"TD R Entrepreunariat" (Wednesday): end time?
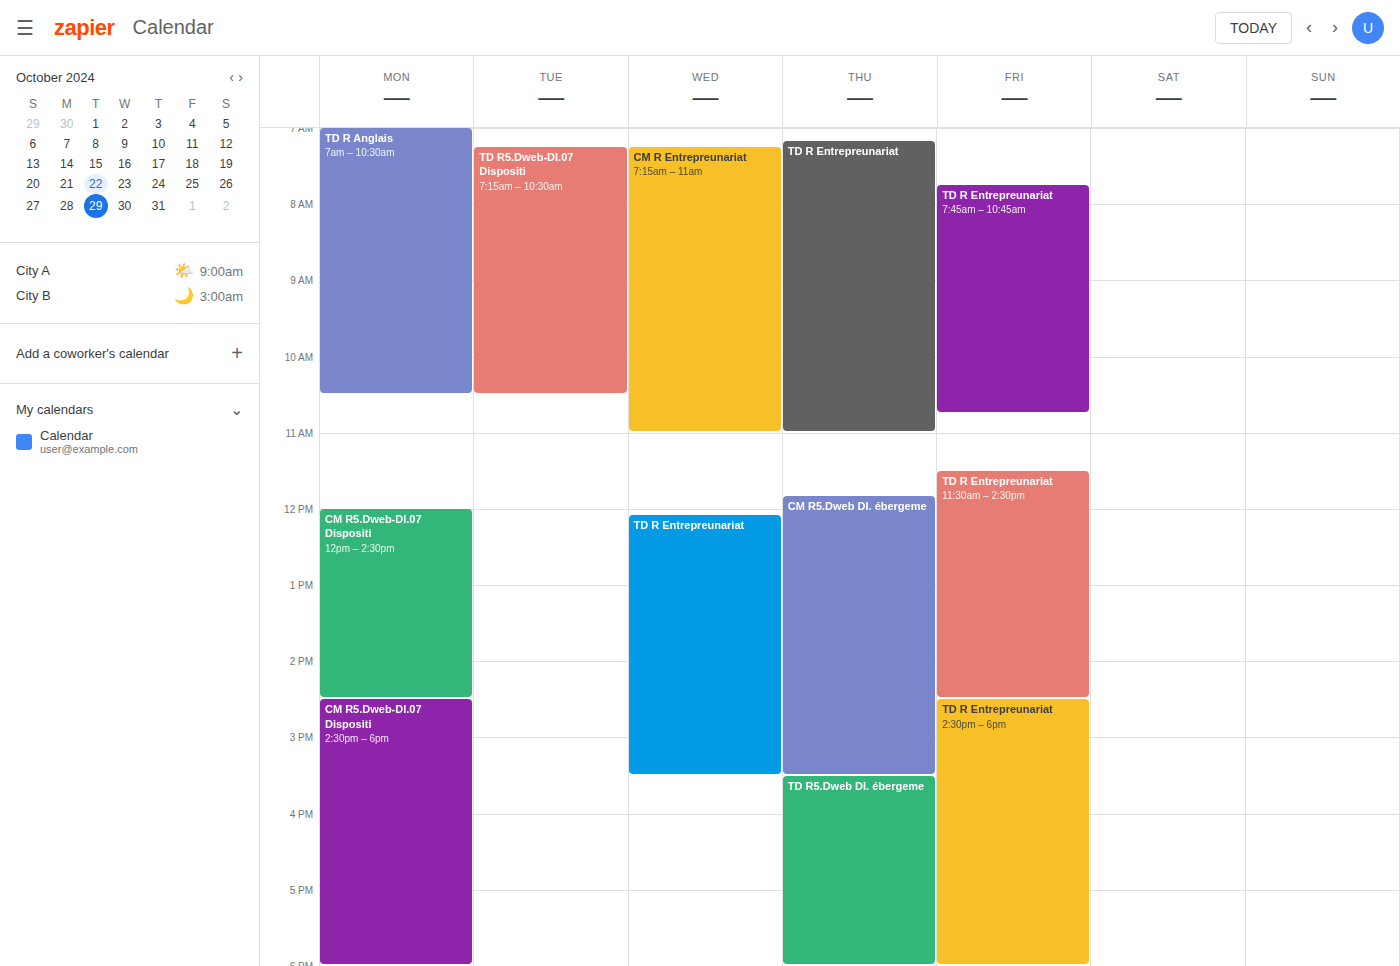
3:30 PM